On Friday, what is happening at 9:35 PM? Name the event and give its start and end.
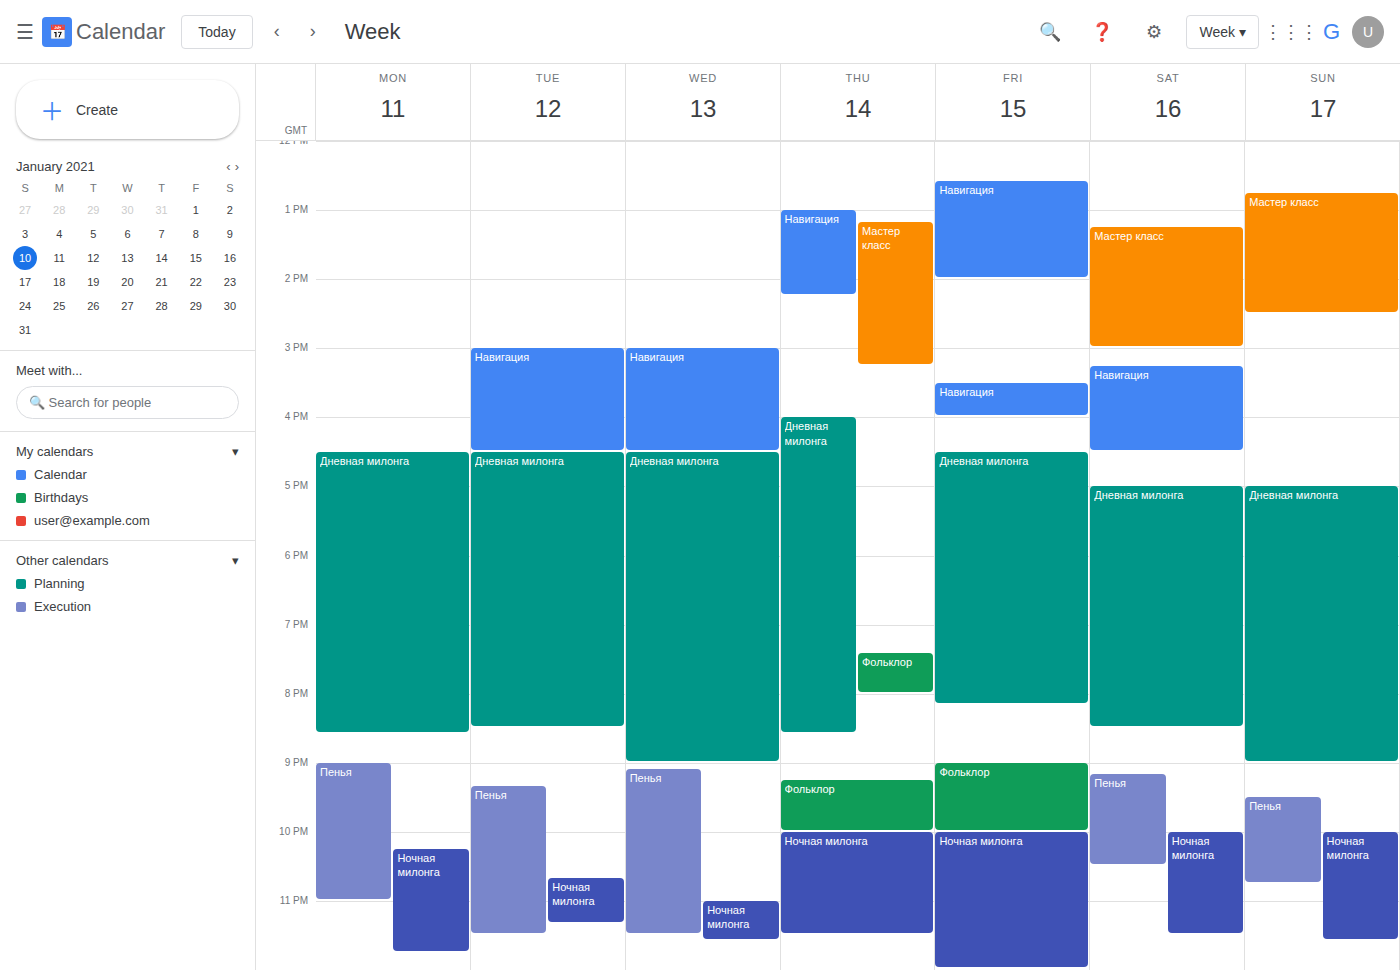
"Фольклор", 9:00 PM to 10:00 PM